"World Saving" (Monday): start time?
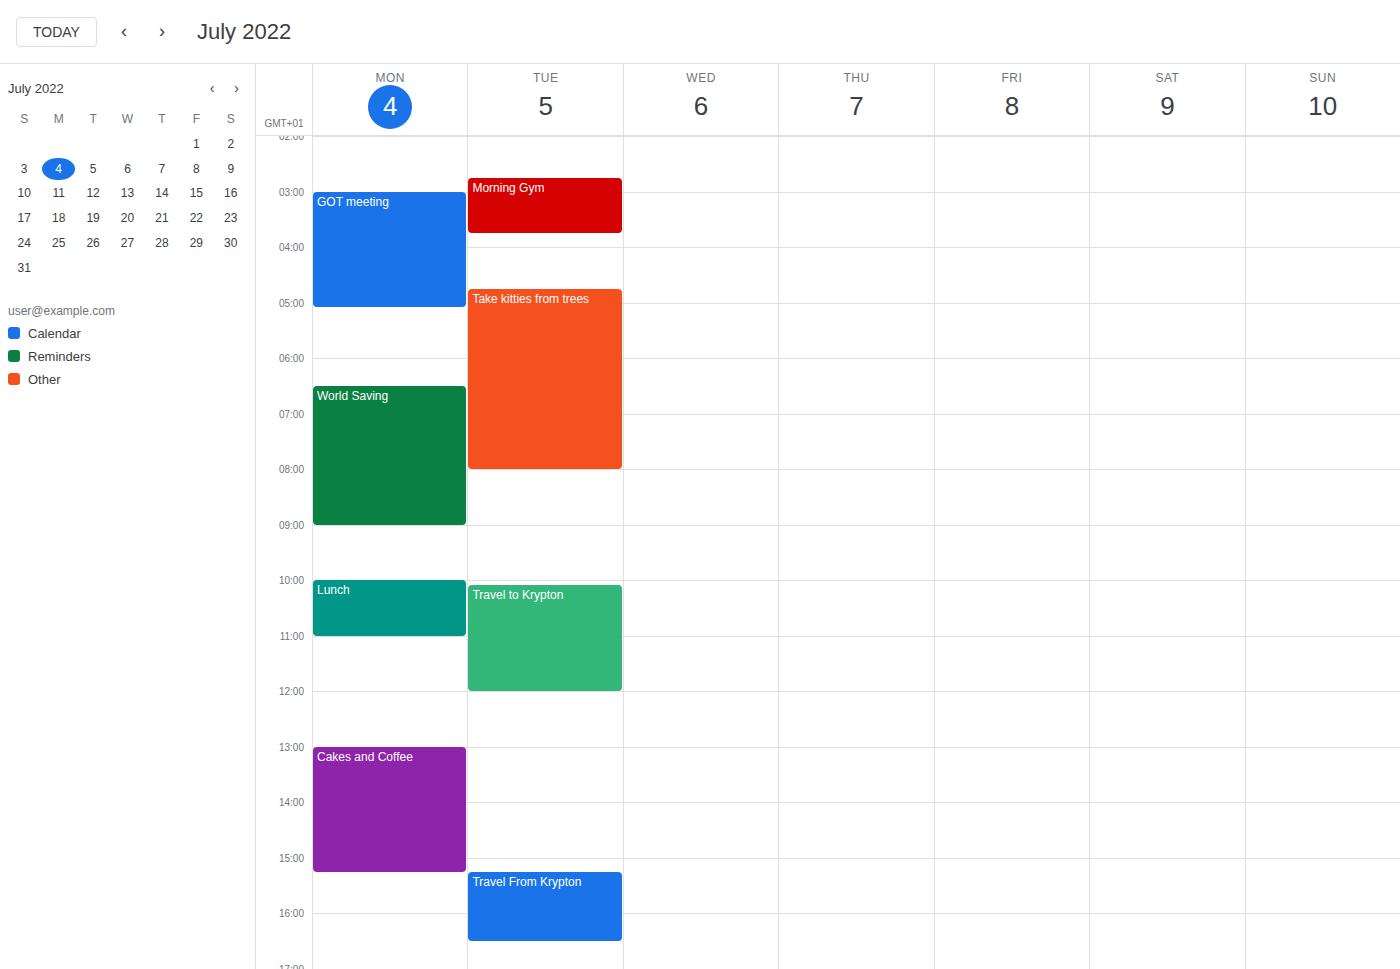
6:30 AM